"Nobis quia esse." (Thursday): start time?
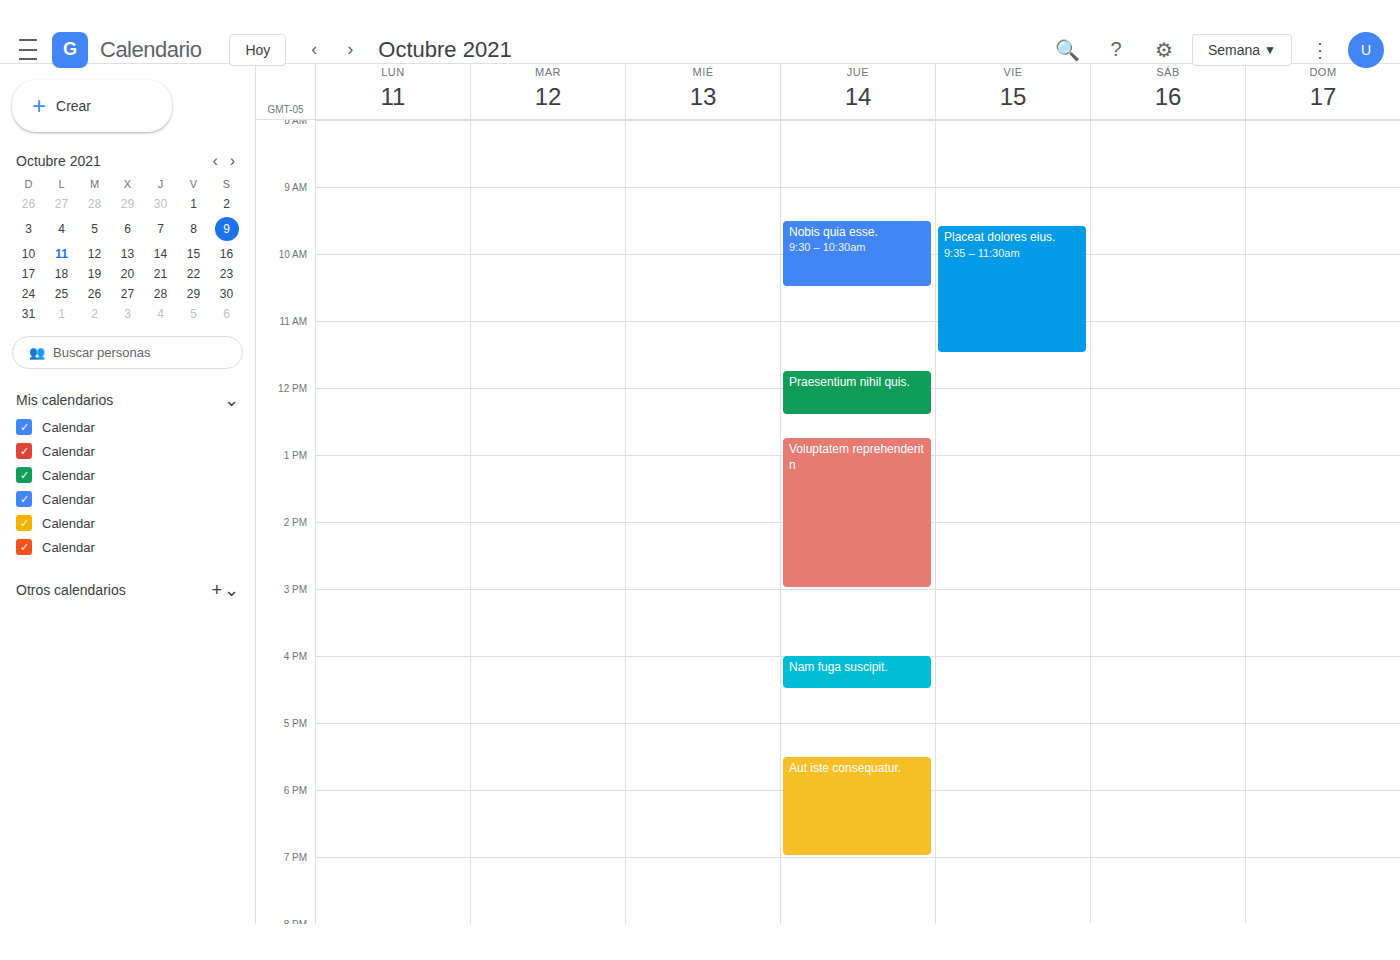
9:30 AM